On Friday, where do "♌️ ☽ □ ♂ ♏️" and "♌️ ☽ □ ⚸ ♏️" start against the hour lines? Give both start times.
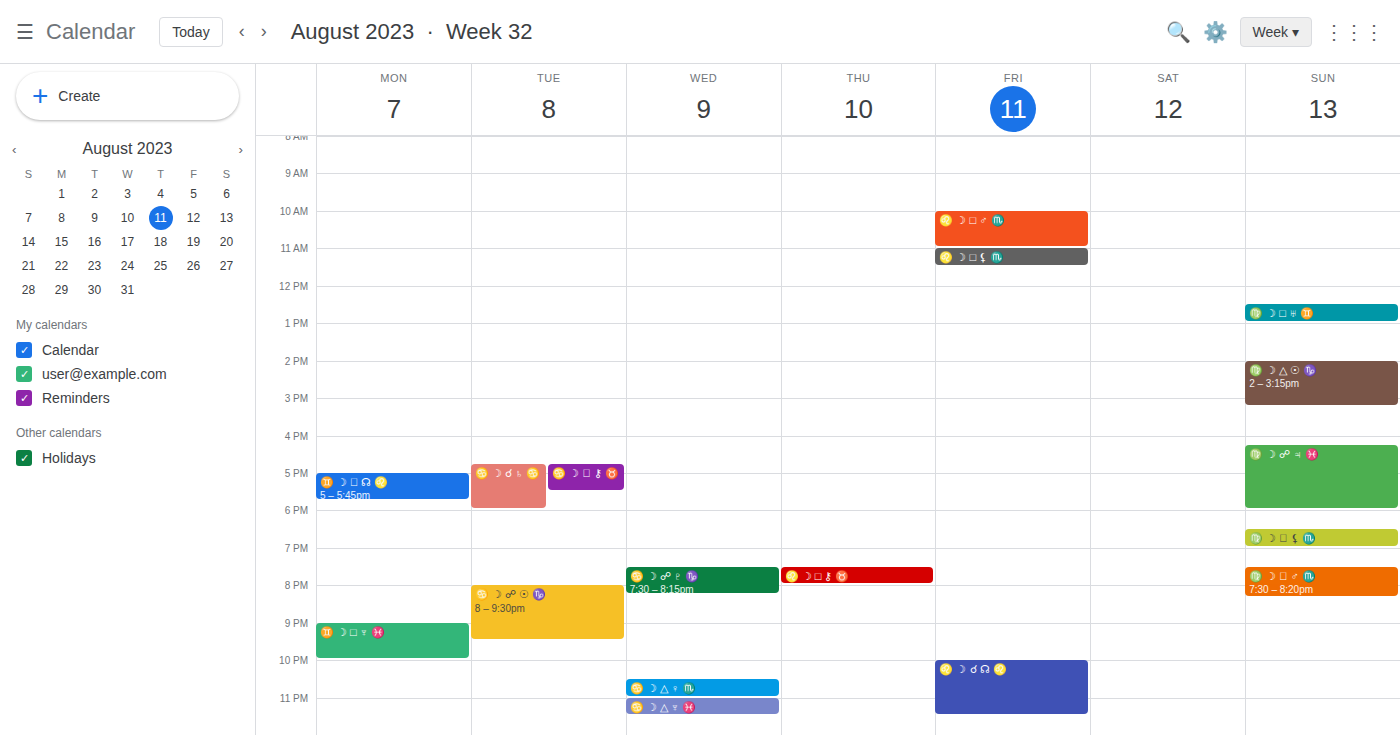
"♌️ ☽ □ ♂ ♏️": 10:00 AM, exactly on the 10 AM line. "♌️ ☽ □ ⚸ ♏️": 11:00 AM, exactly on the 11 AM line.